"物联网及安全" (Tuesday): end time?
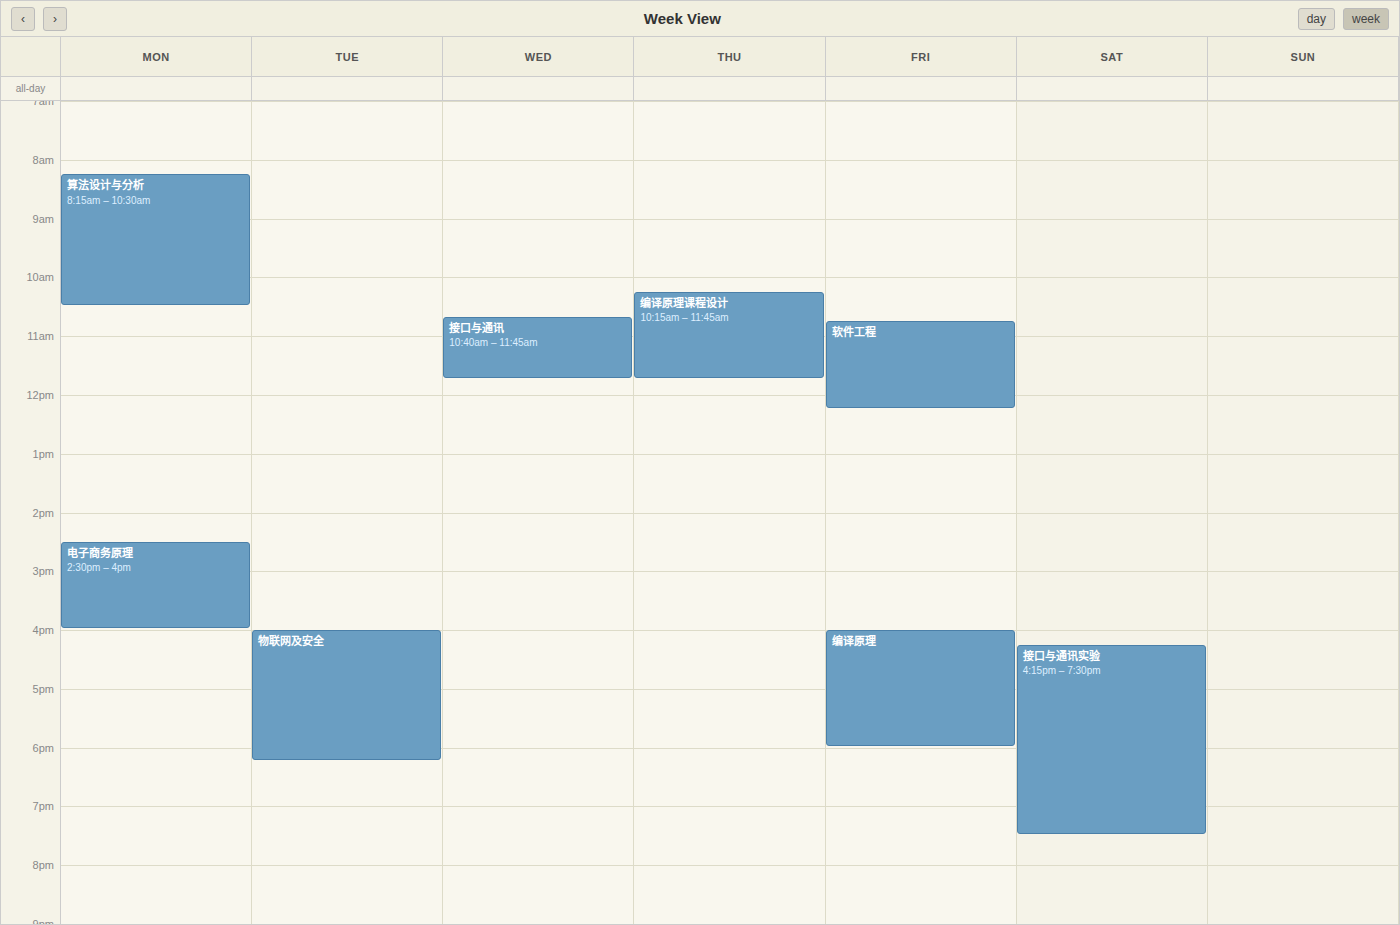
6:15 PM